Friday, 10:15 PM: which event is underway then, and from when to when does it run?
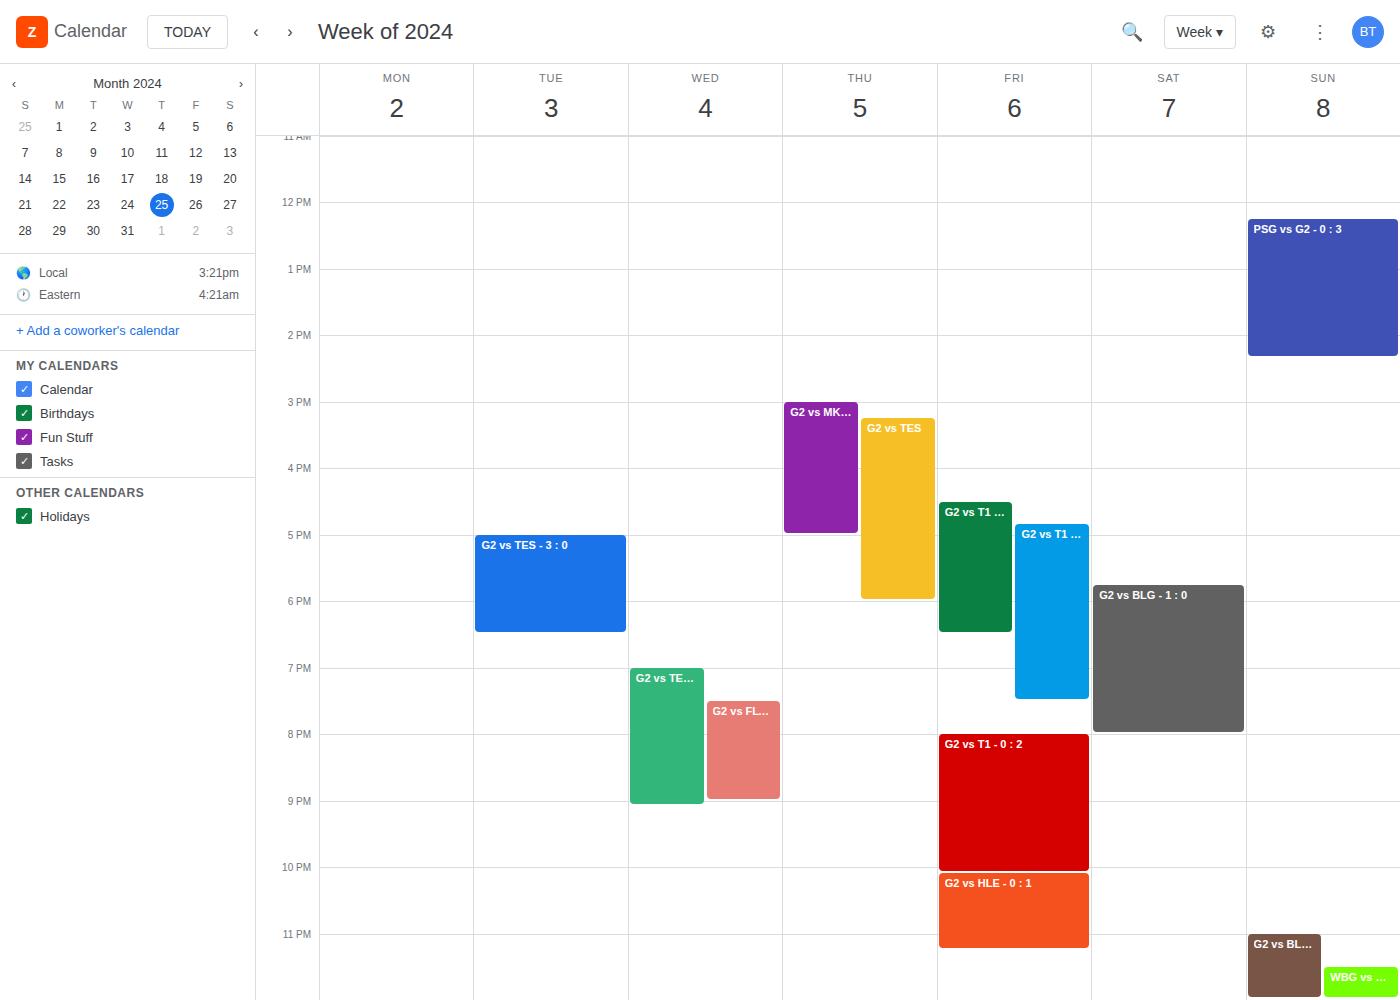
"G2 vs HLE - 0 : 1", 10:05 PM to 11:15 PM